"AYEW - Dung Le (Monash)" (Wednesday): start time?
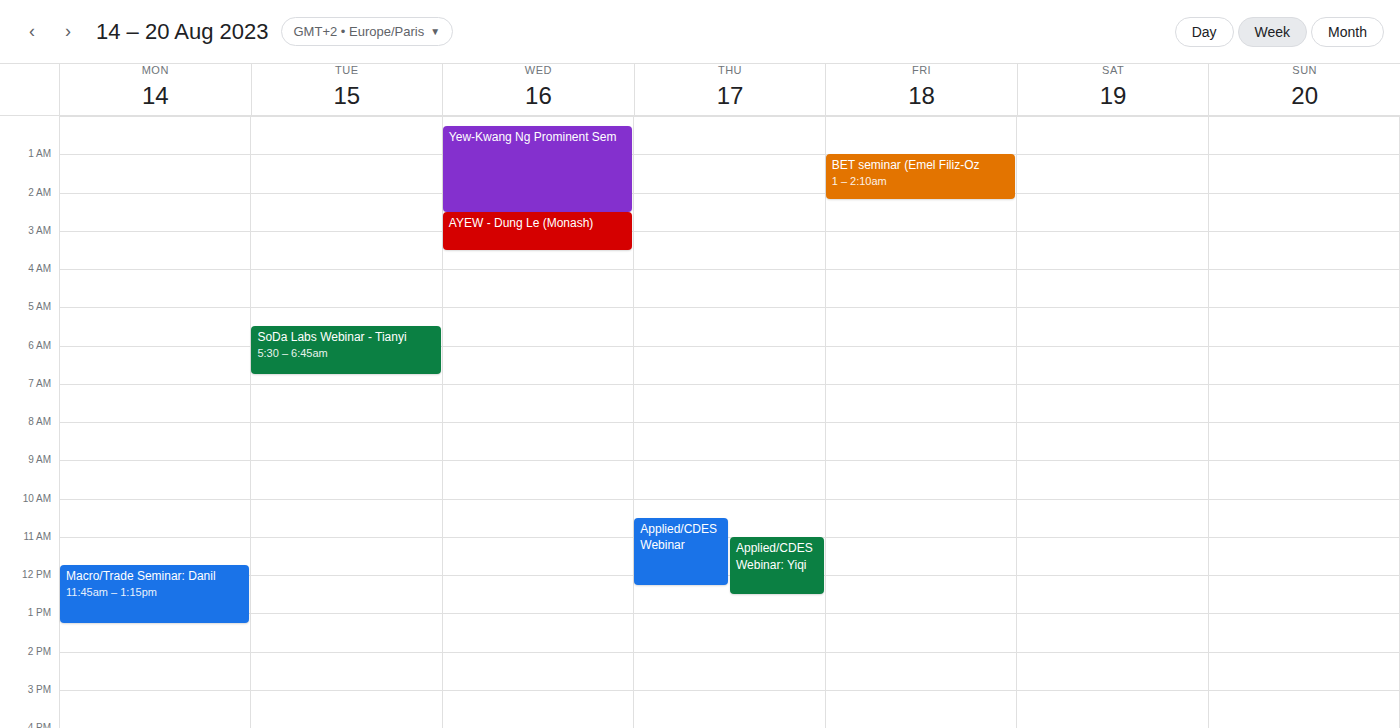
2:30 AM